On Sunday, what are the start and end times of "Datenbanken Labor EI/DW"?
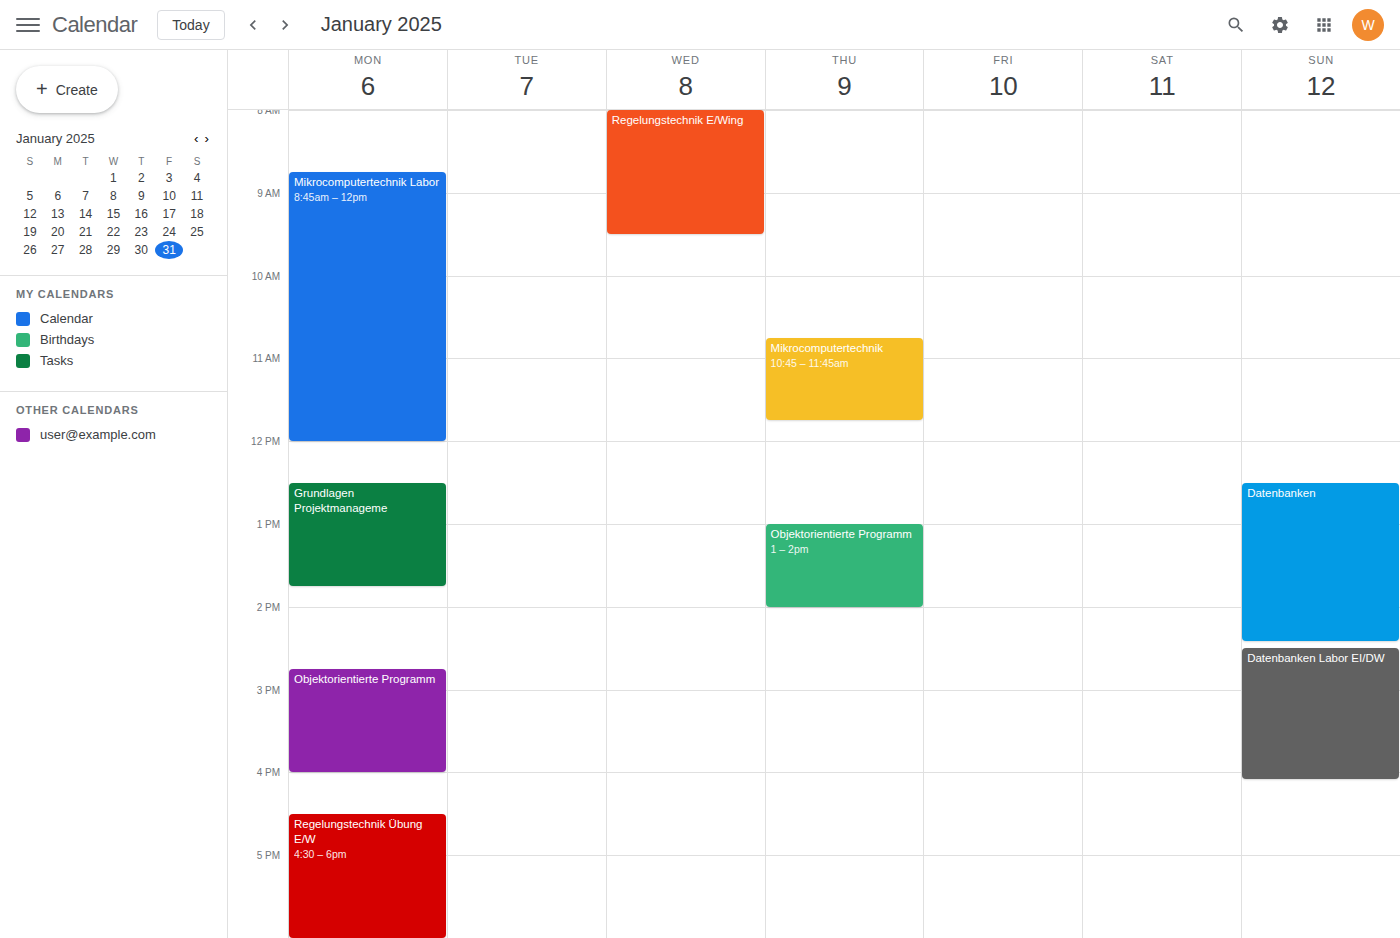
2:30 PM to 4:05 PM